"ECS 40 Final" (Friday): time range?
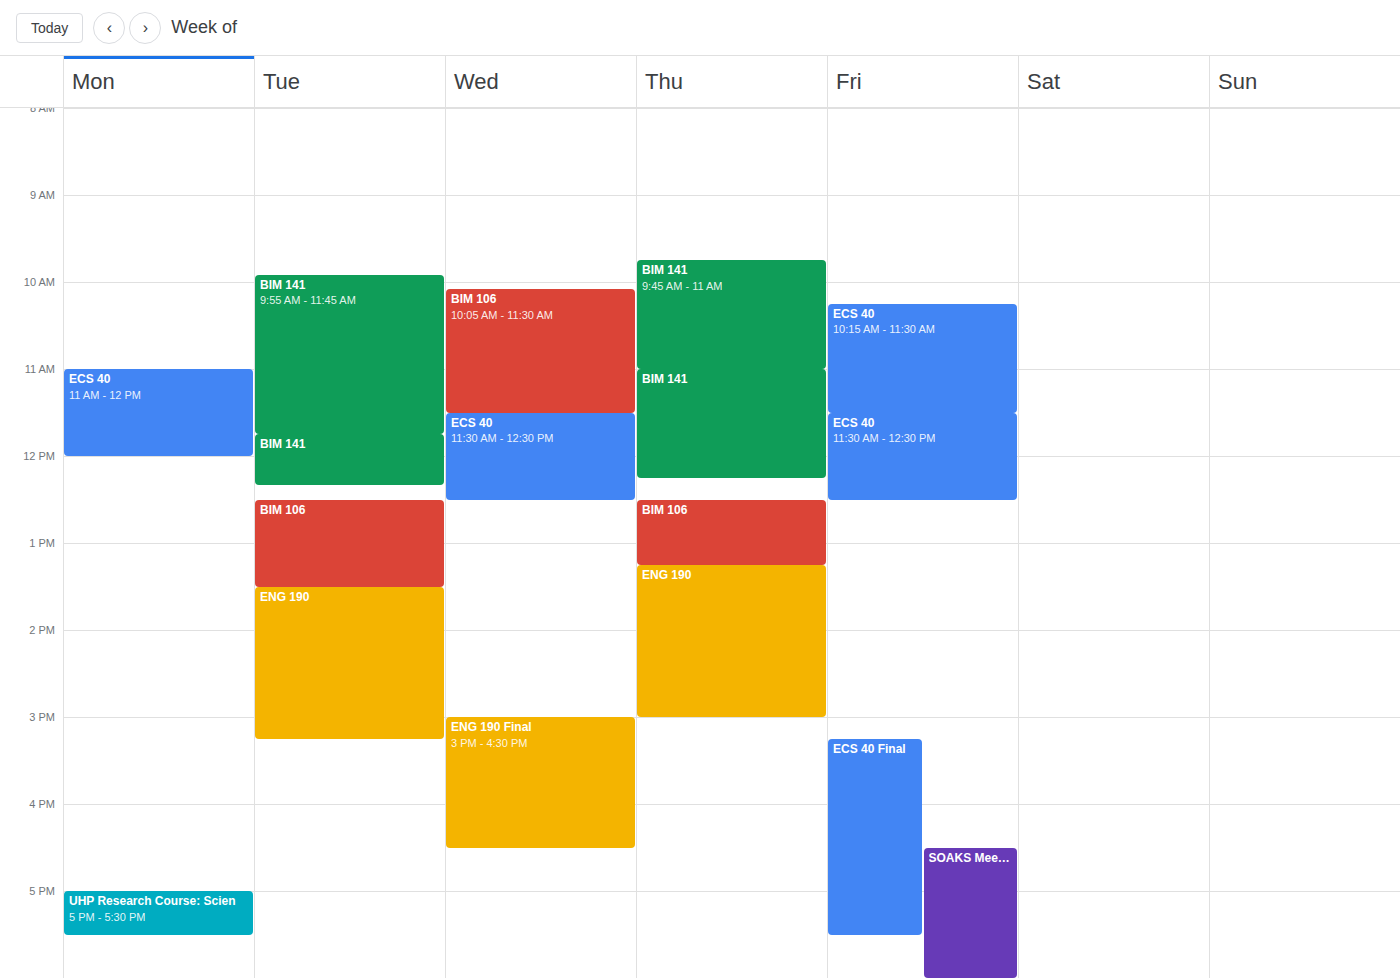
3:15 PM to 5:30 PM